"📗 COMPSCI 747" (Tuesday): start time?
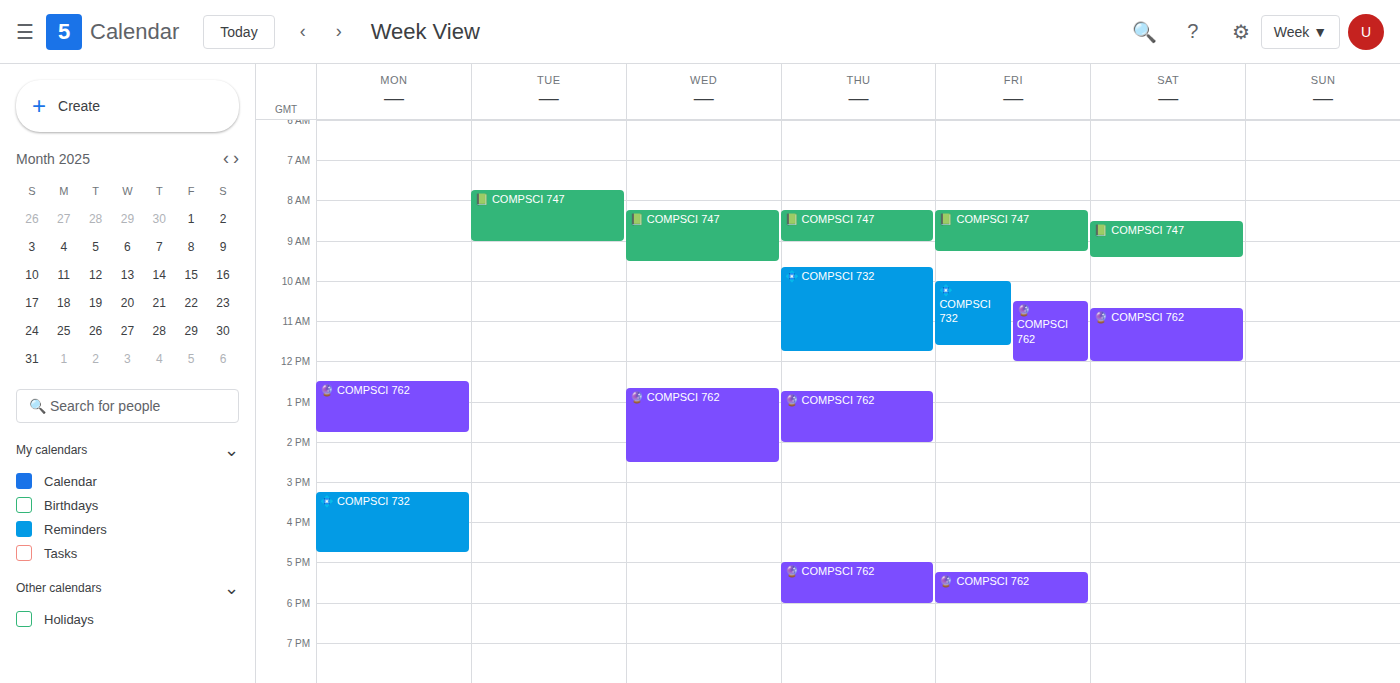
7:45 AM